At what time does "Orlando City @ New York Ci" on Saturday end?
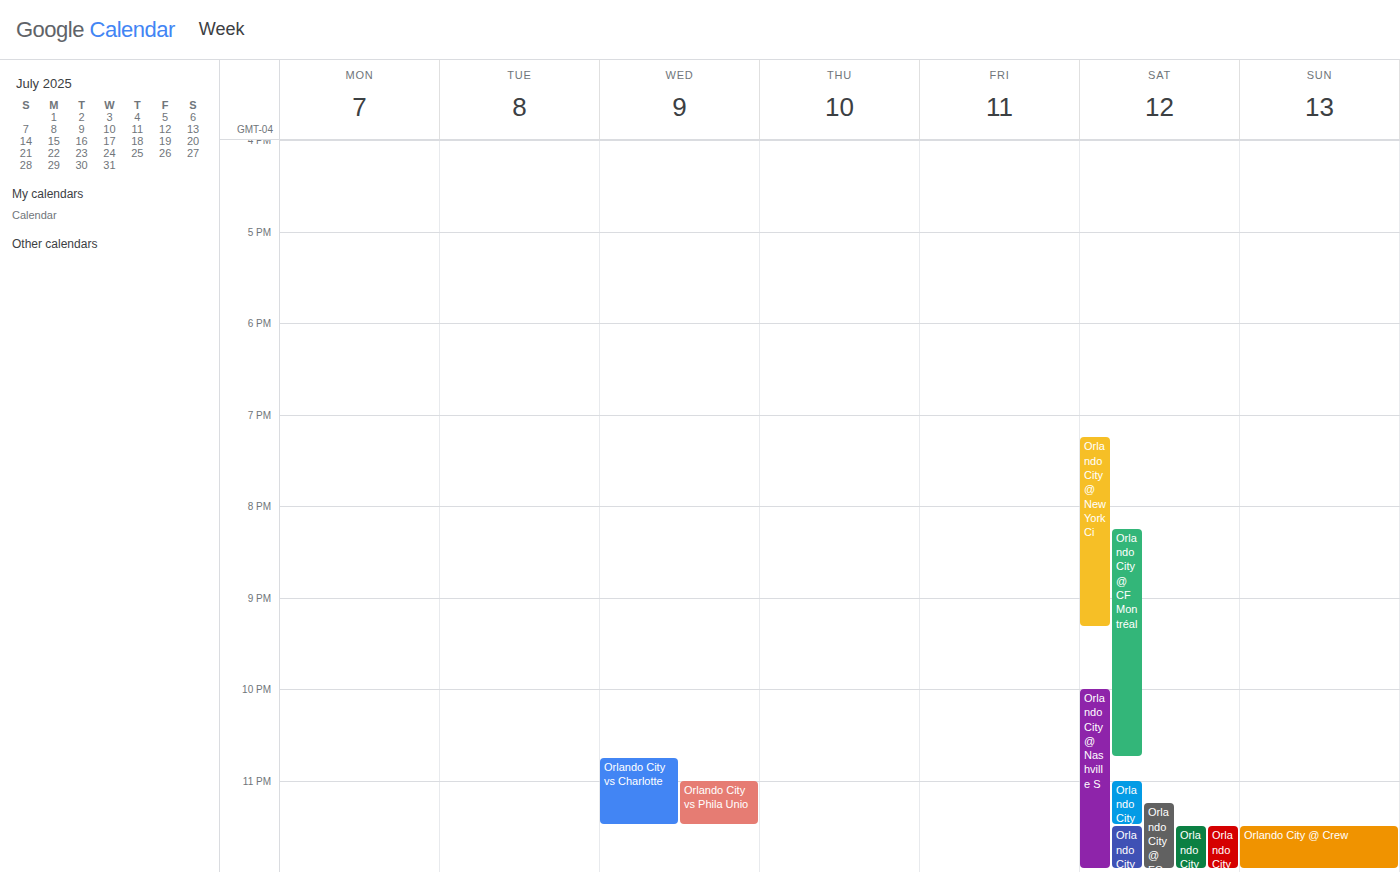
9:20 PM